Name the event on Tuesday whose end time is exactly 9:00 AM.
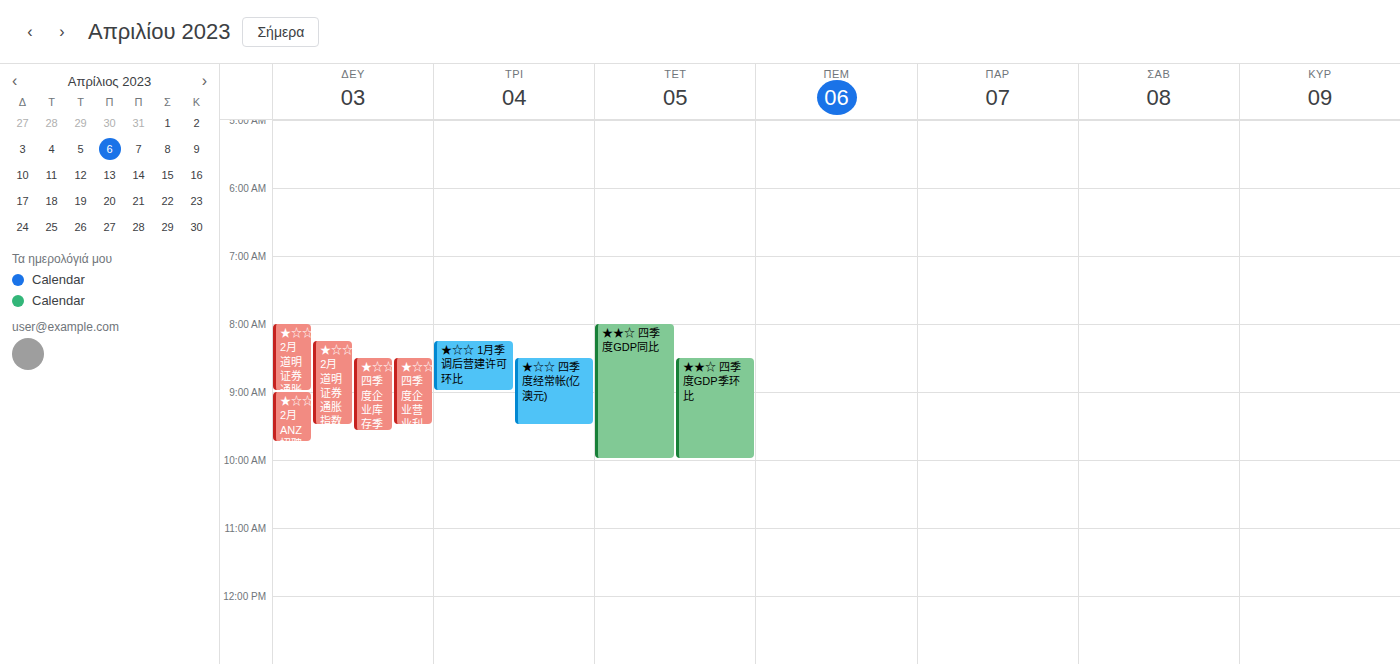
"★☆☆ 1月季调后营建许可环比"